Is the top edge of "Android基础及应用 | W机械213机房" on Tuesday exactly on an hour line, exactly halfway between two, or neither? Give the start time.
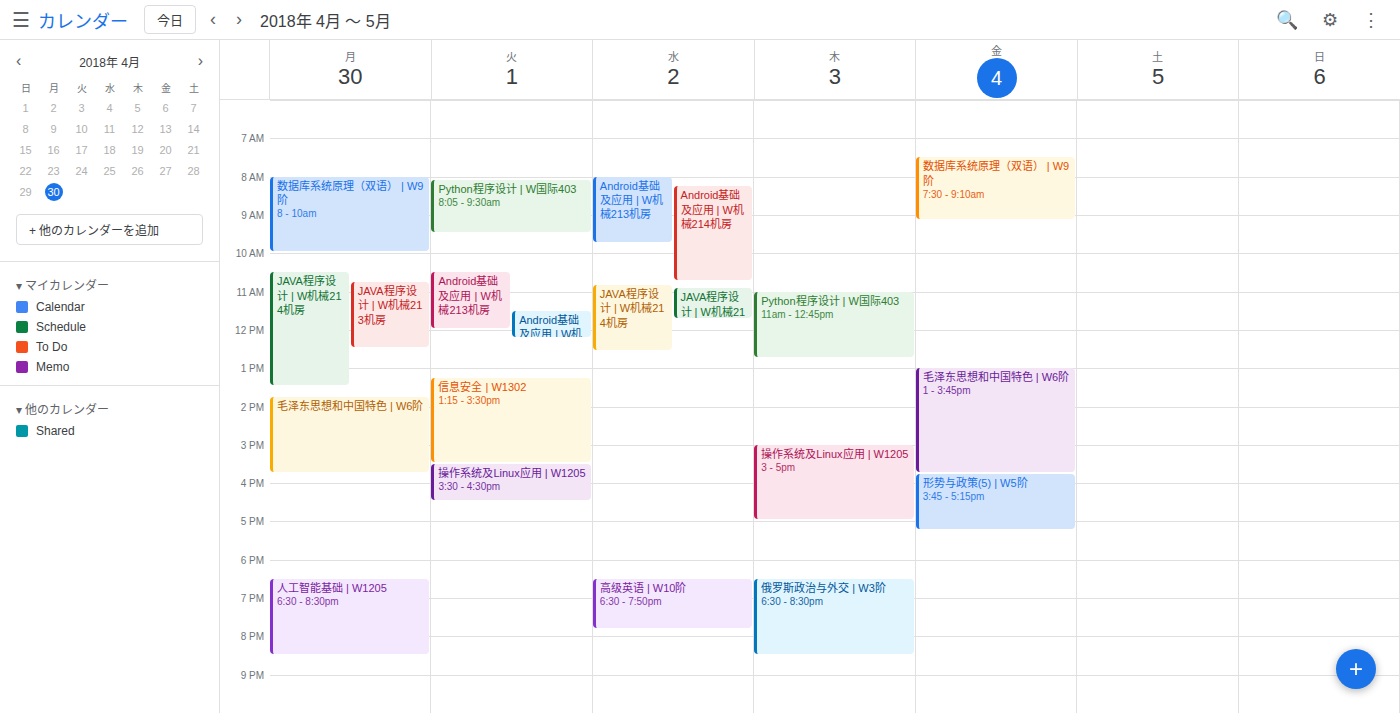
10:30 -- halfway between the 10:00 and 11:00 lines.